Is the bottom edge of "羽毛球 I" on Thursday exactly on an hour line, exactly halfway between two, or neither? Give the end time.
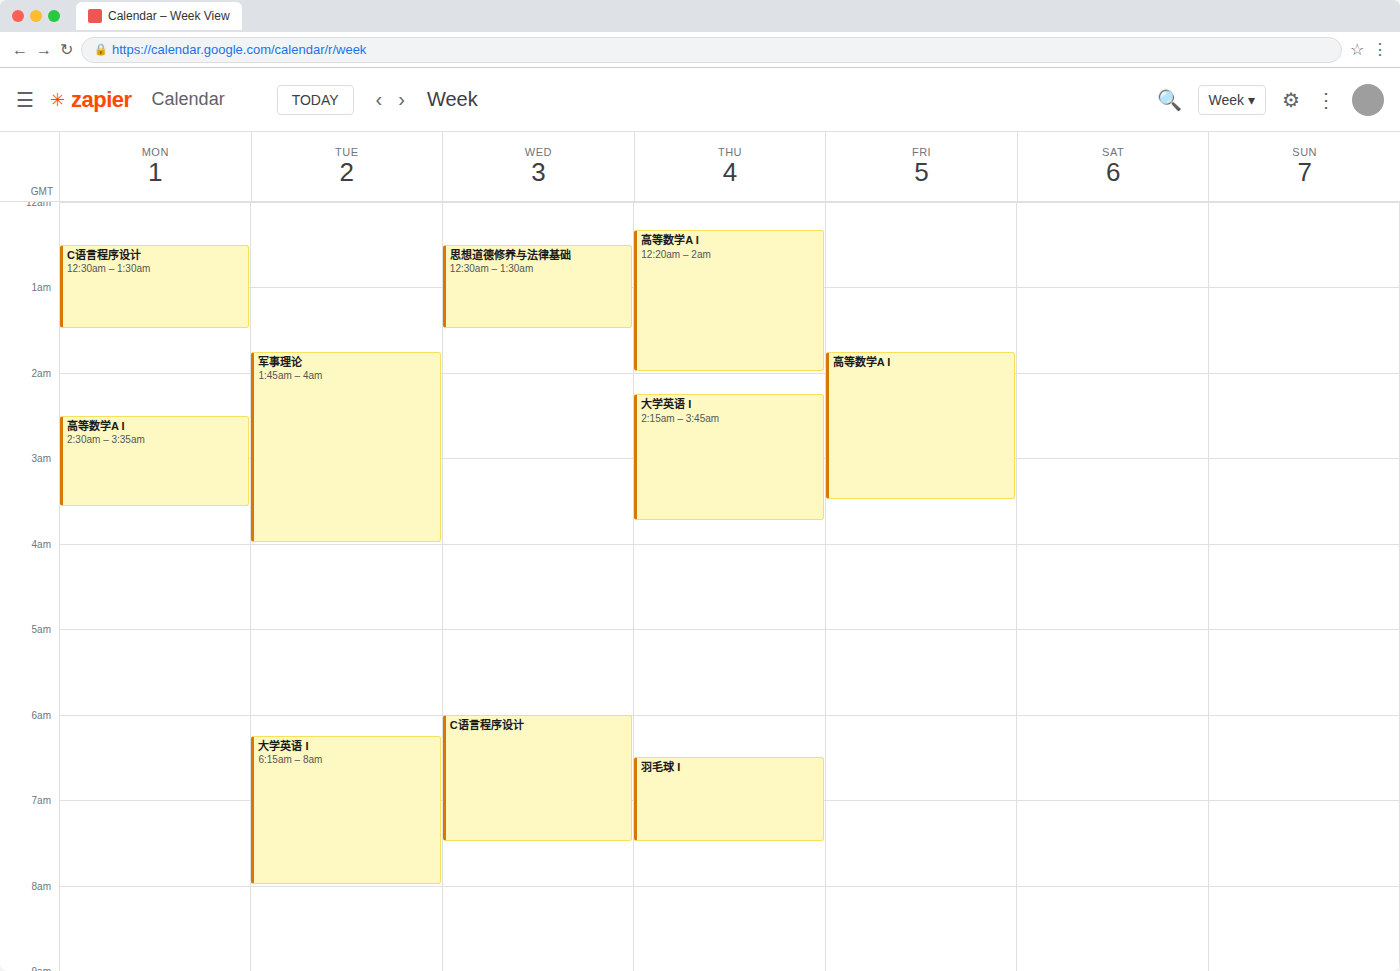
7:30 AM -- halfway between the 7 AM and 8 AM lines.